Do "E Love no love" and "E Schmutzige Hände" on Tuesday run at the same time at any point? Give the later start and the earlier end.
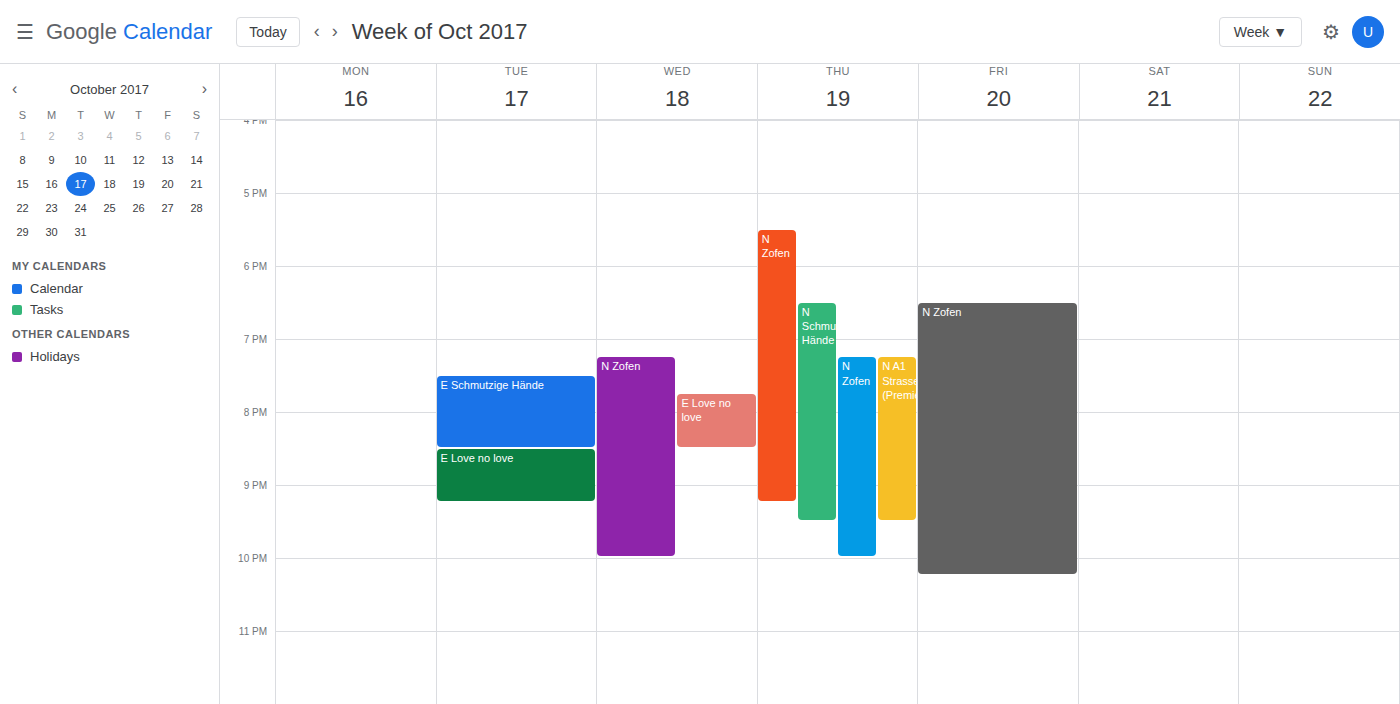
"E Schmutzige Hände" ends at 8:30 PM, exactly when "E Love no love" starts -- they touch but do not overlap.